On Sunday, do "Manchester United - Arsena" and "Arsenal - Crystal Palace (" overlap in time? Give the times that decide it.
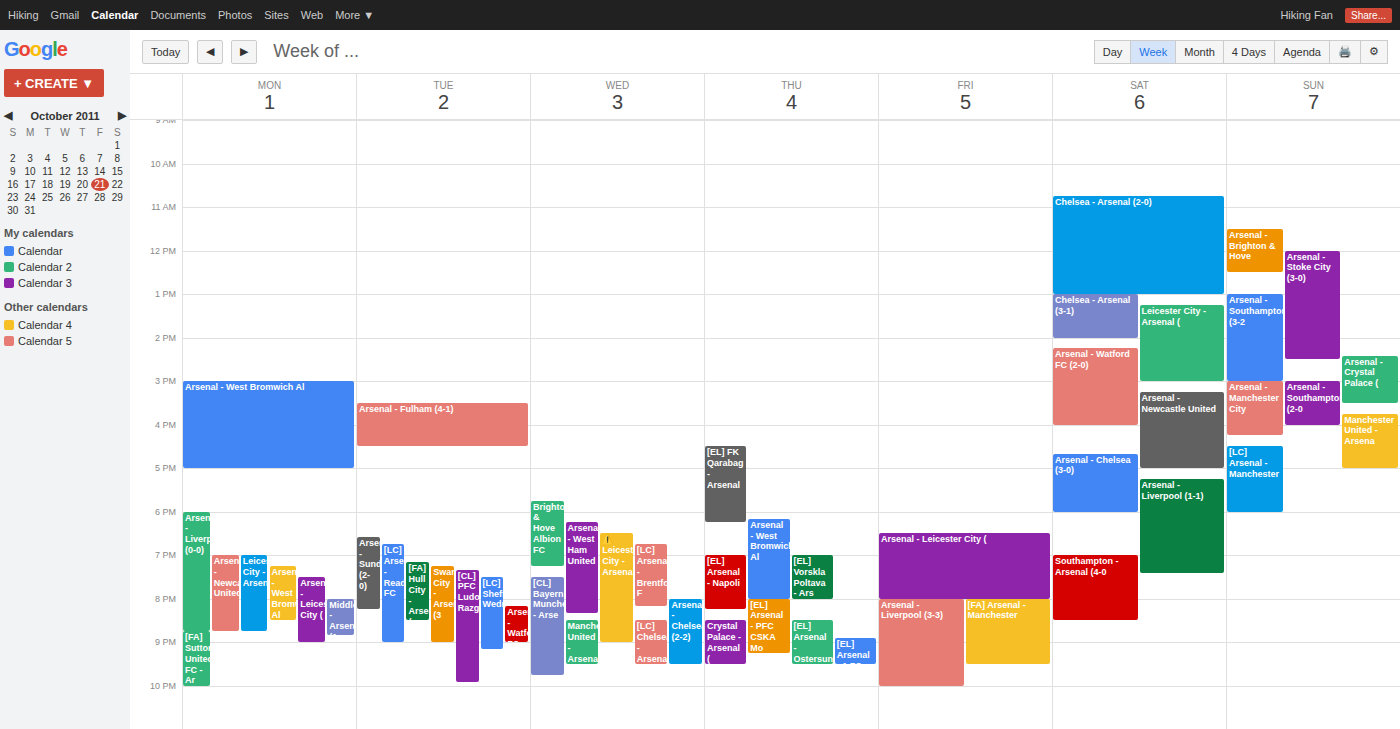
"Arsenal - Crystal Palace (" ends at 3:30 PM and "Manchester United - Arsena" starts at 3:45 PM -- no overlap.